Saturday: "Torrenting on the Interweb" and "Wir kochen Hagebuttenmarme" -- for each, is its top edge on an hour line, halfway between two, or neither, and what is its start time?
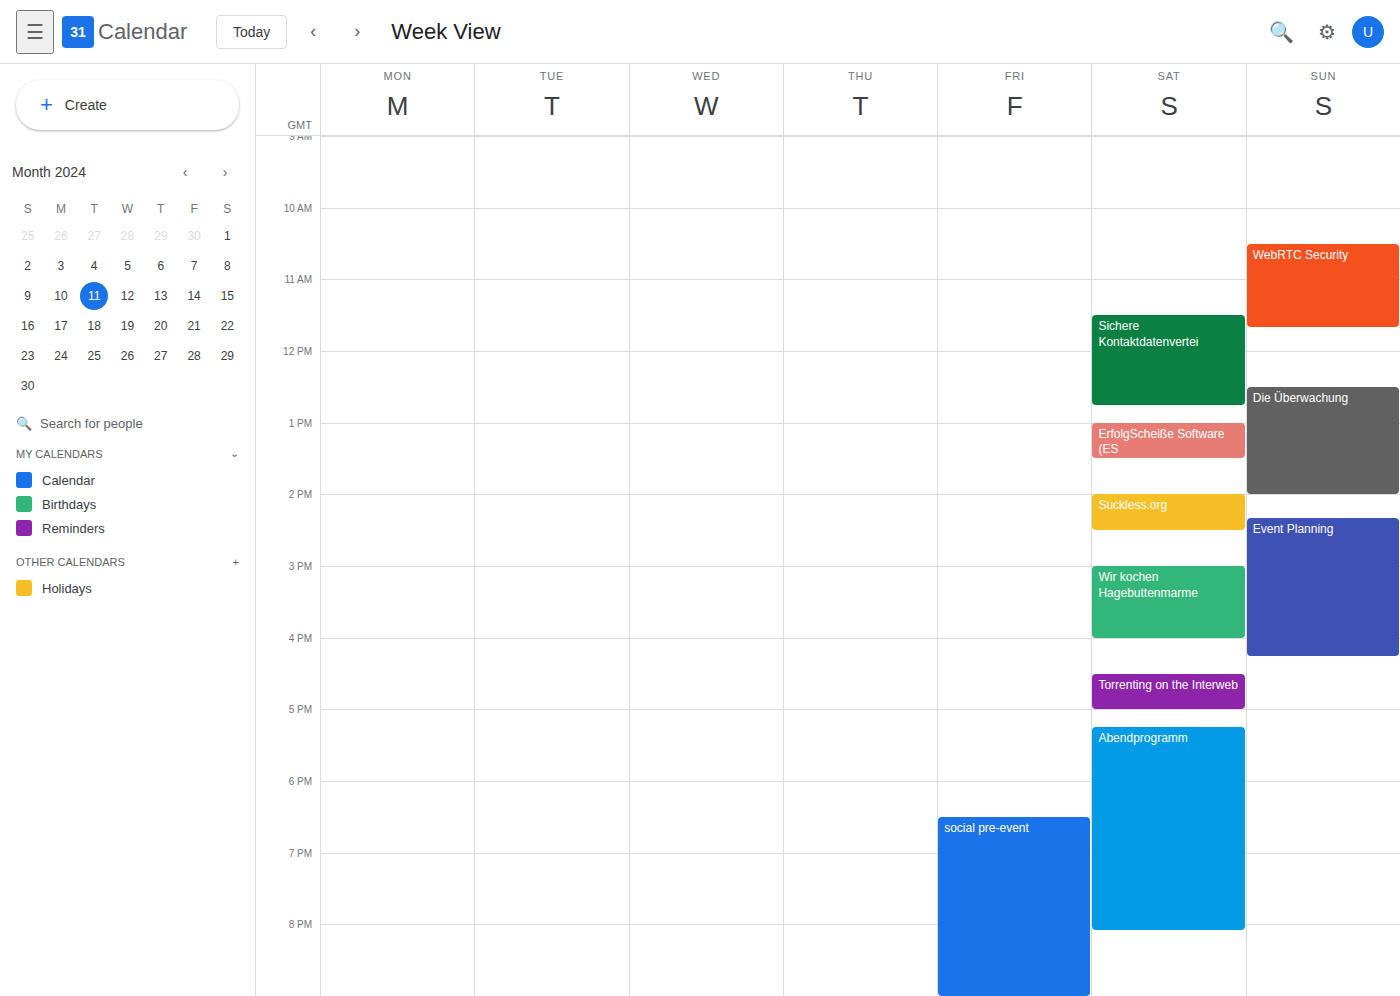
"Torrenting on the Interweb": 4:30 PM, halfway between the 4 PM and 5 PM lines. "Wir kochen Hagebuttenmarme": 3:00 PM, exactly on the 3 PM line.